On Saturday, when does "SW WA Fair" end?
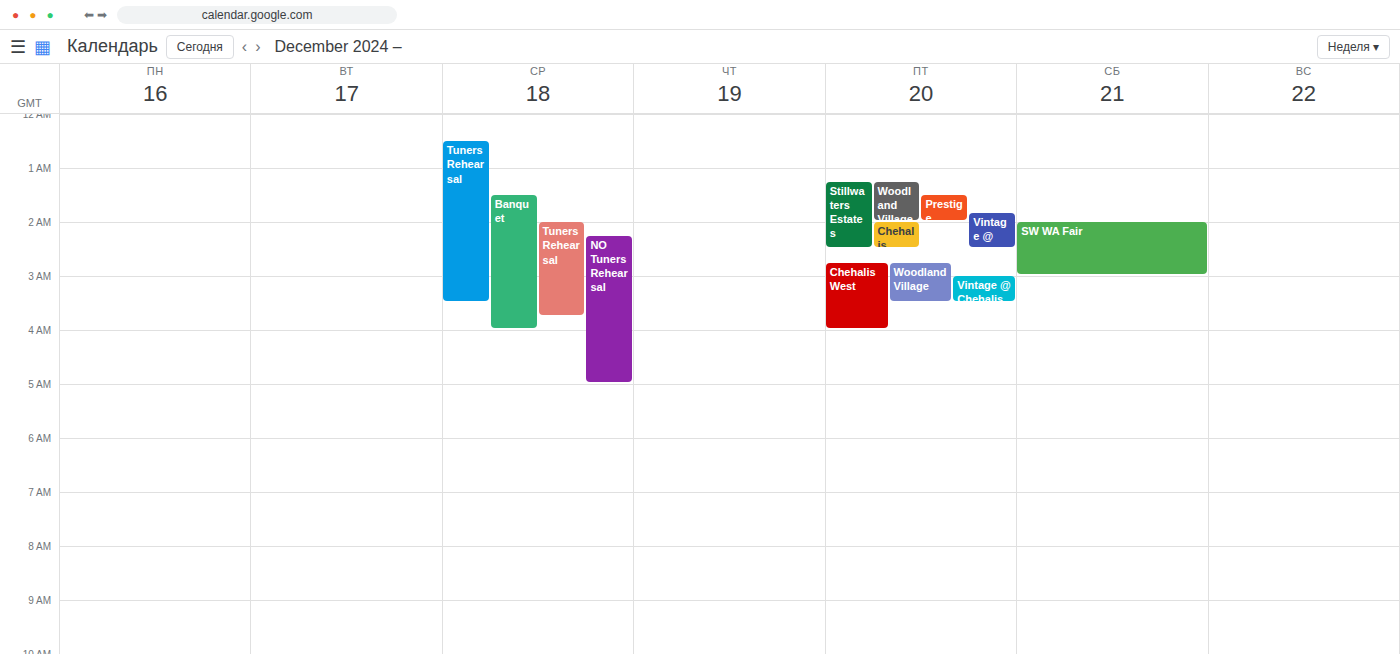
3:00 AM